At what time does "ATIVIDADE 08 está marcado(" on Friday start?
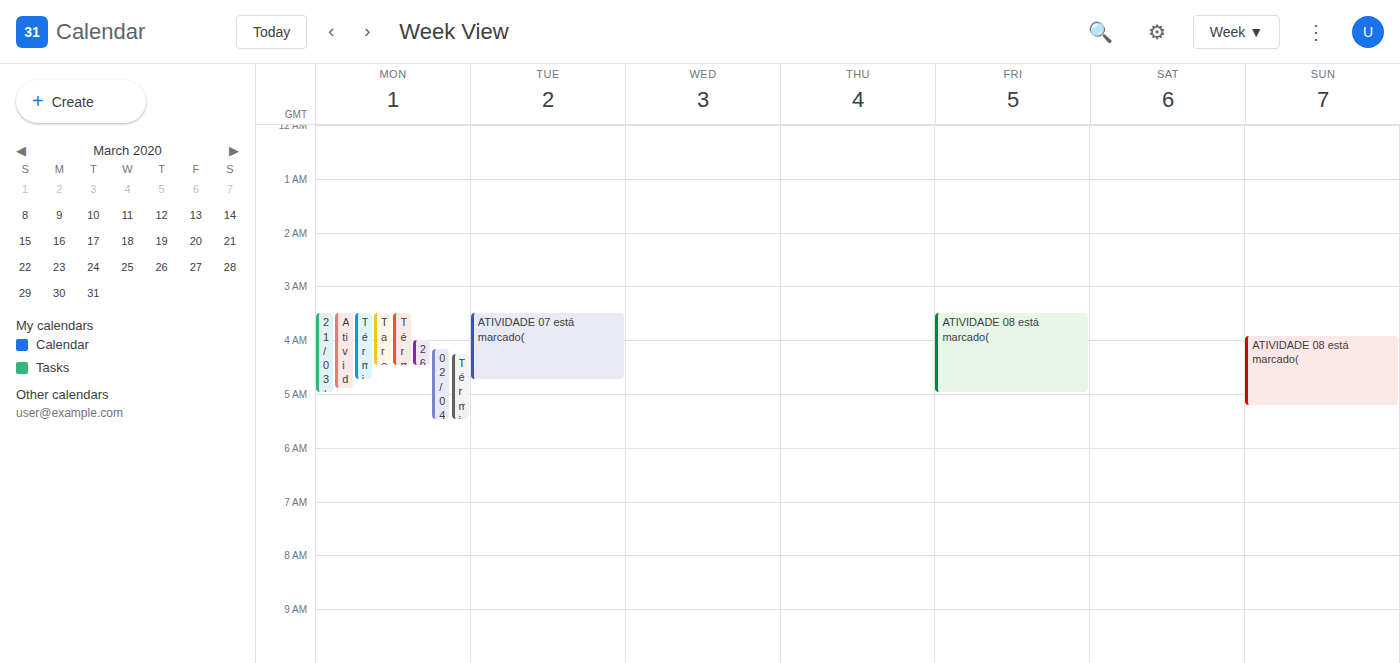
3:30 AM